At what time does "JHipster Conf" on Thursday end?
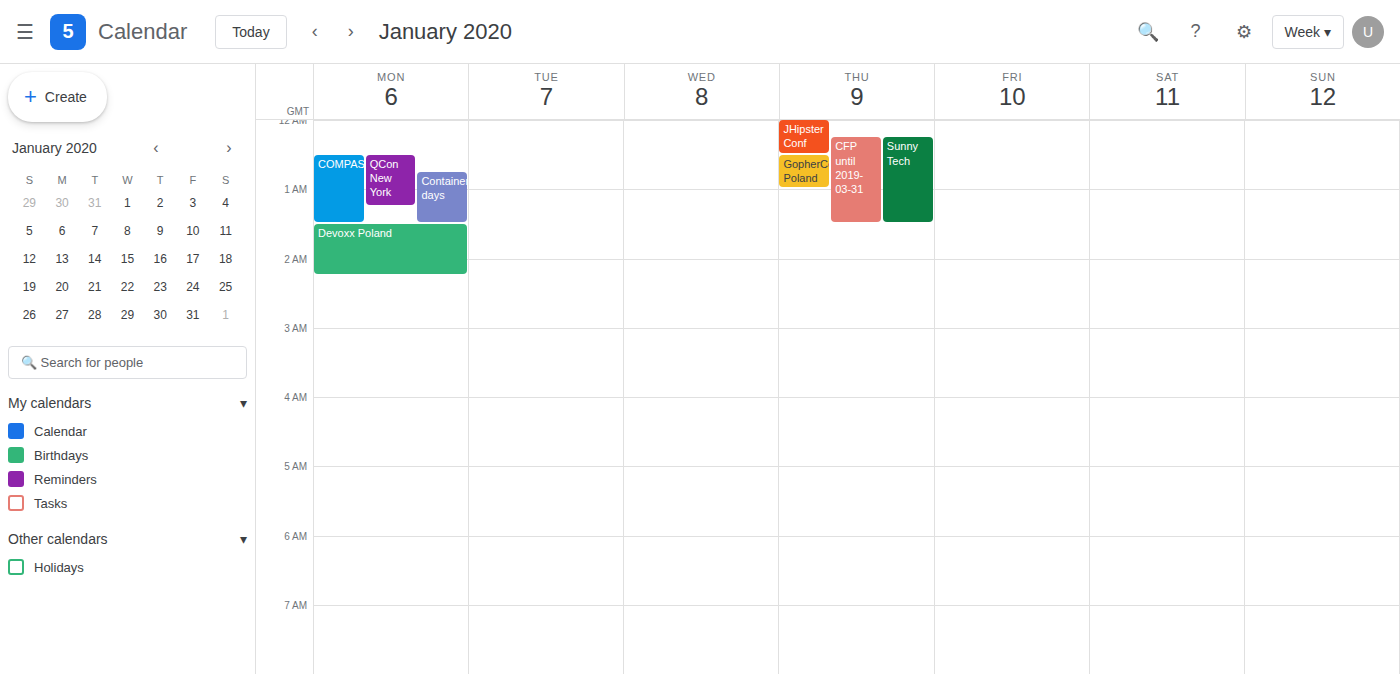
12:30 AM